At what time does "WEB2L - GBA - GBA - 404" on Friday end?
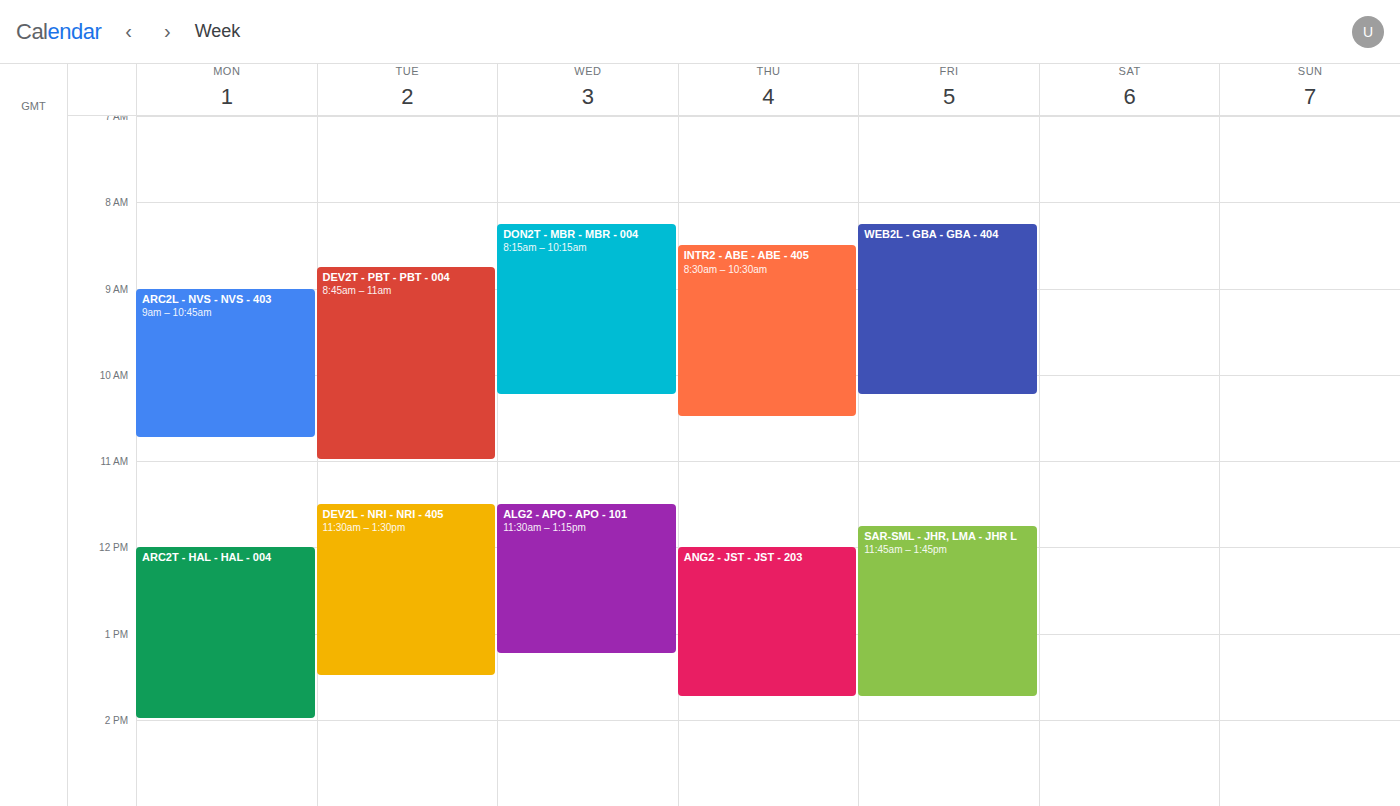
10:15